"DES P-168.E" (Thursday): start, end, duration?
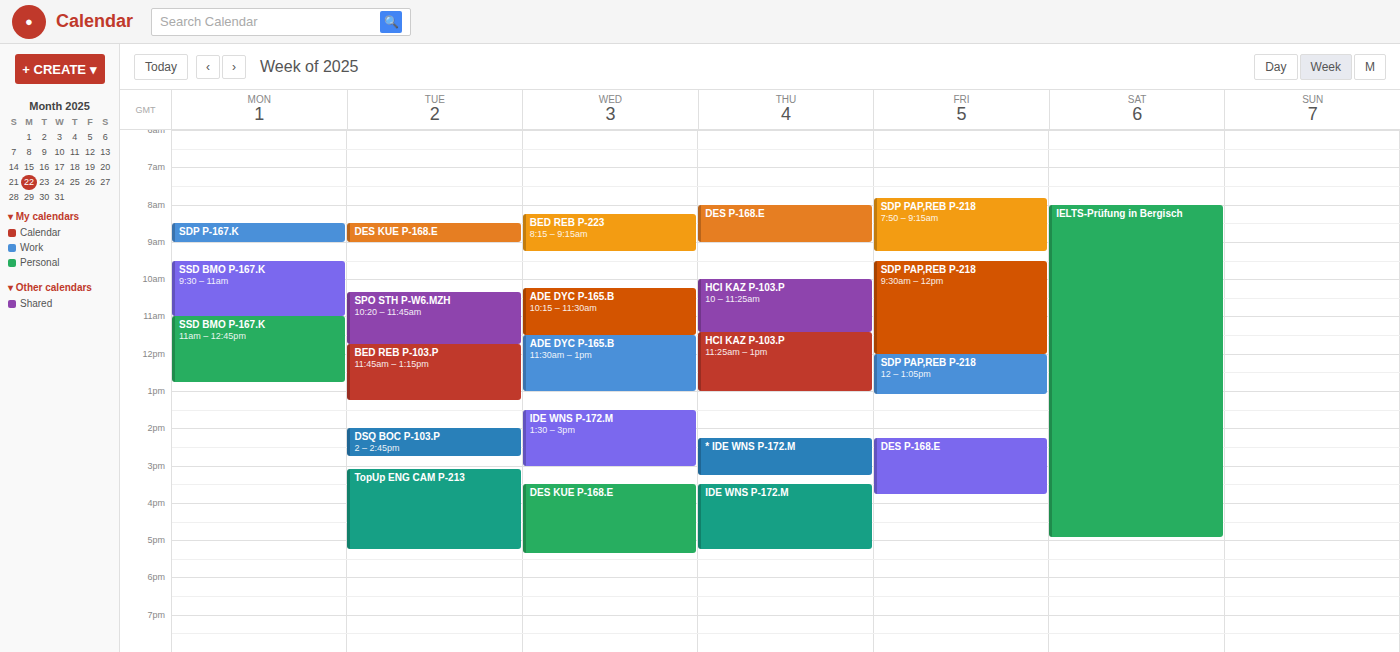
8:00 AM to 9:00 AM, 1 hour